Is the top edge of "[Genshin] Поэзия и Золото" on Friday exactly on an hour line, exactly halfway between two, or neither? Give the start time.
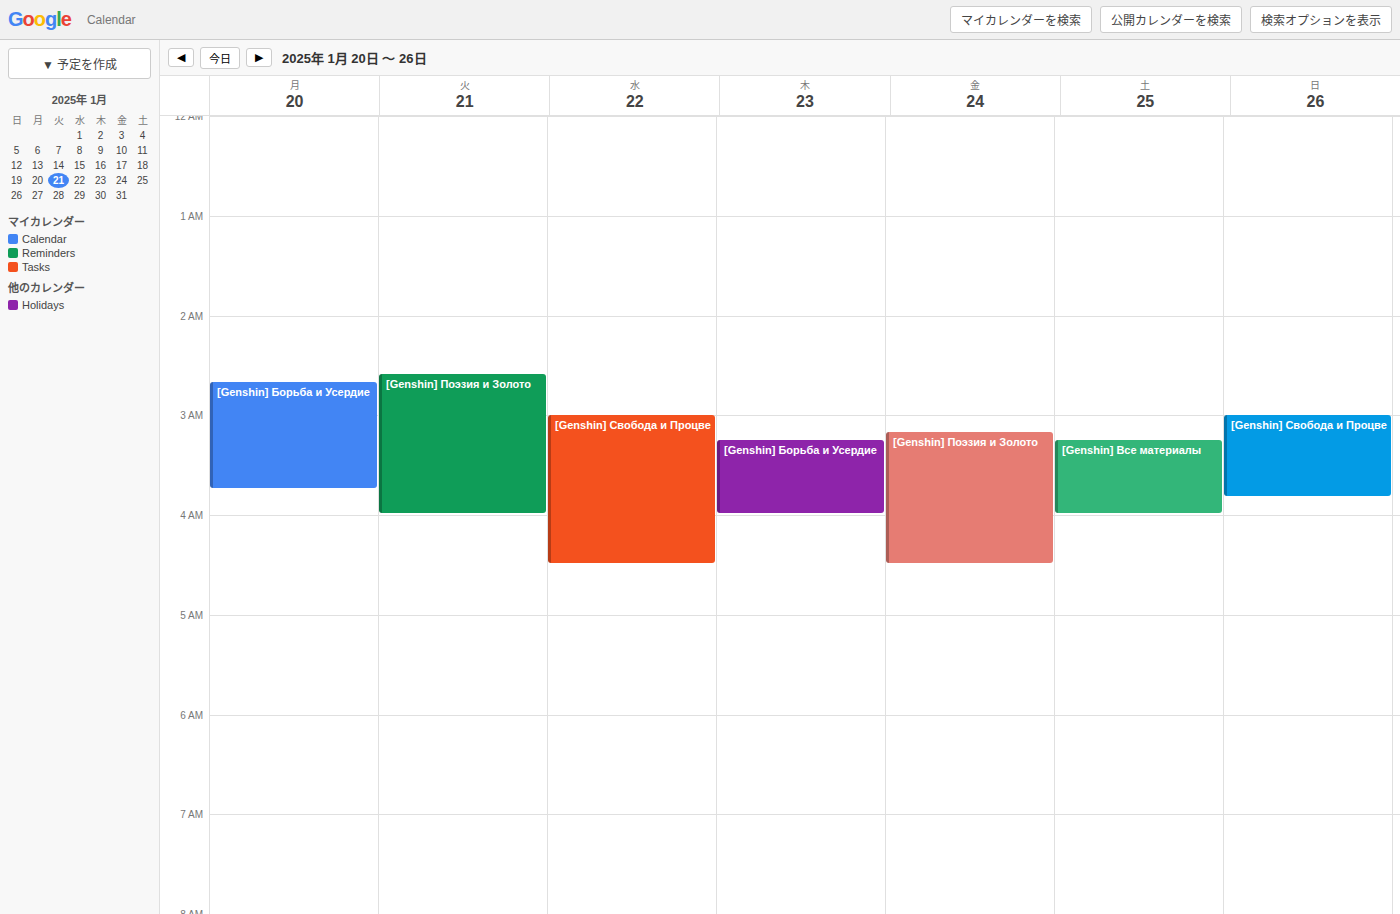
3:10 AM -- neither: 10 minutes below the 3 AM line and 50 minutes above the 4 AM line.